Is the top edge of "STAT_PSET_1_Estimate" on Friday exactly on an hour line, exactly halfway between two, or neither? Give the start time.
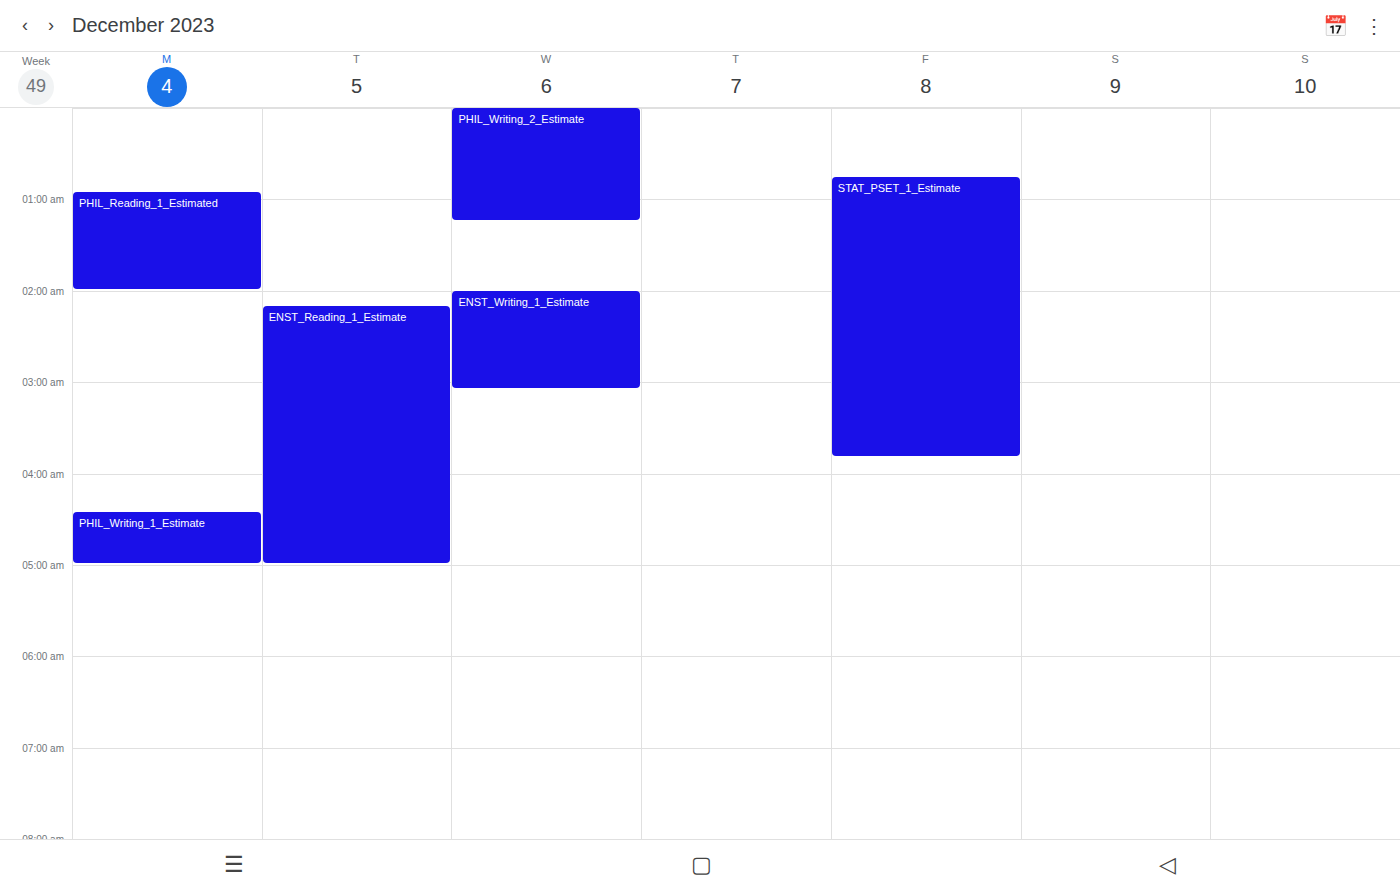
12:45 AM -- neither: three quarters of the way from the 12 AM line to the 1 AM line.